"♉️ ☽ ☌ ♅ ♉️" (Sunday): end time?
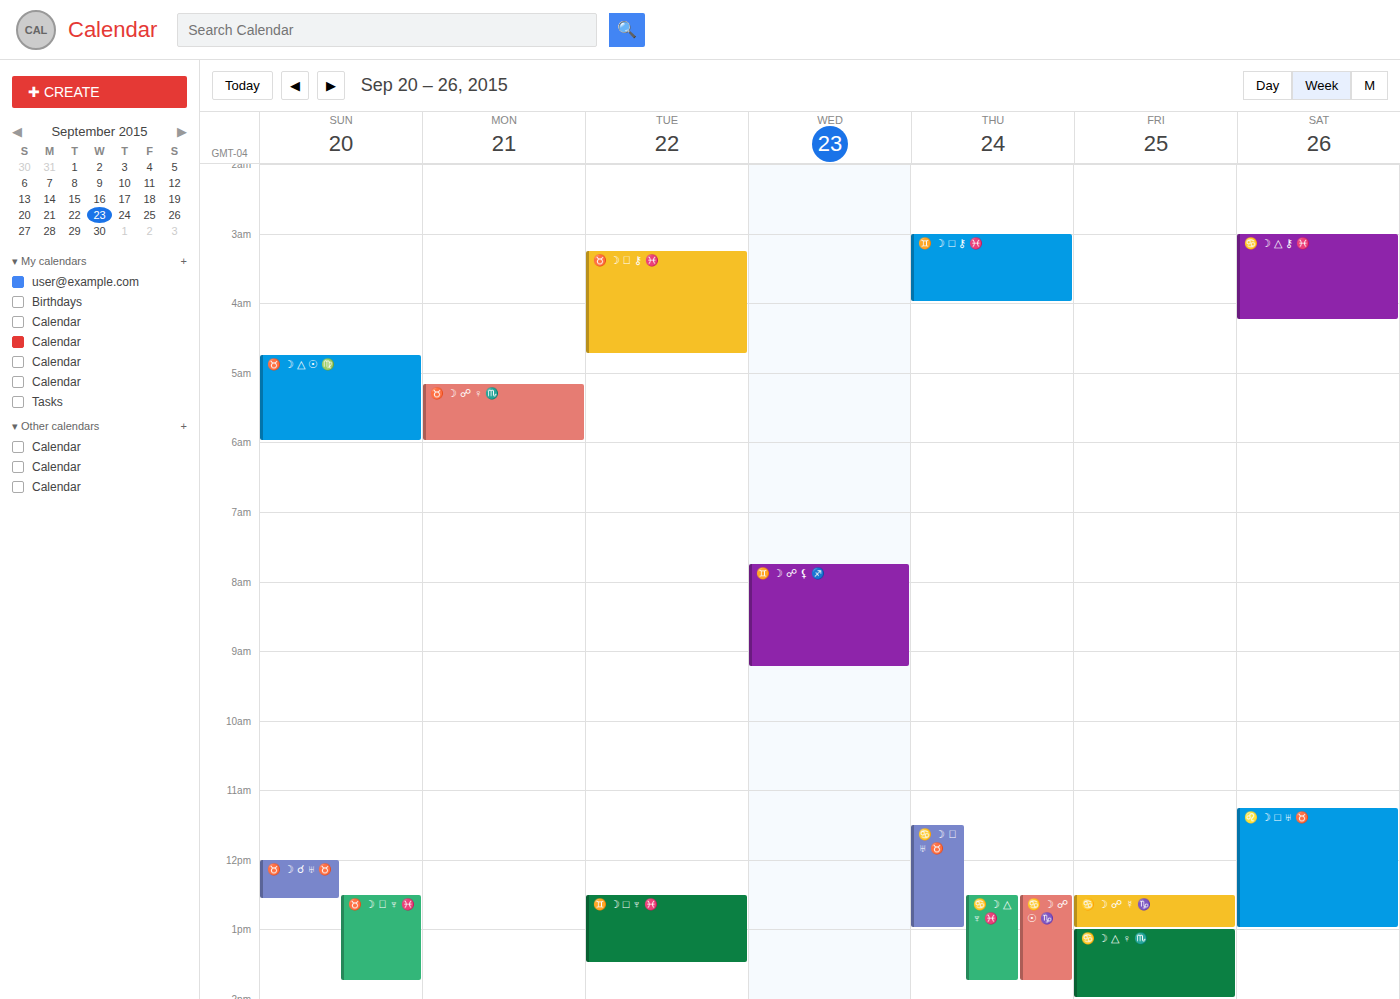
12:35 PM